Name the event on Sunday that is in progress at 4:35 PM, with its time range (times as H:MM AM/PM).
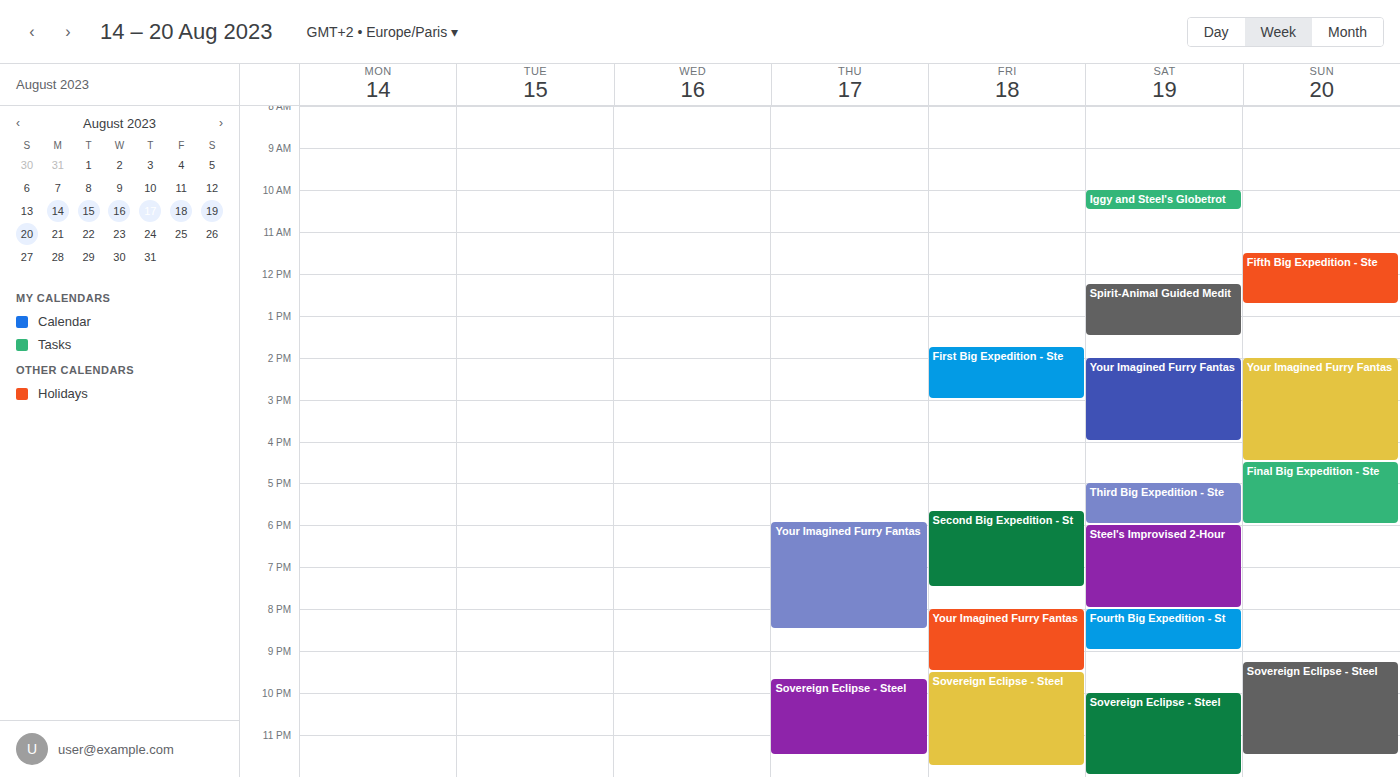
"Final Big Expedition - Ste", 4:30 PM to 6:00 PM